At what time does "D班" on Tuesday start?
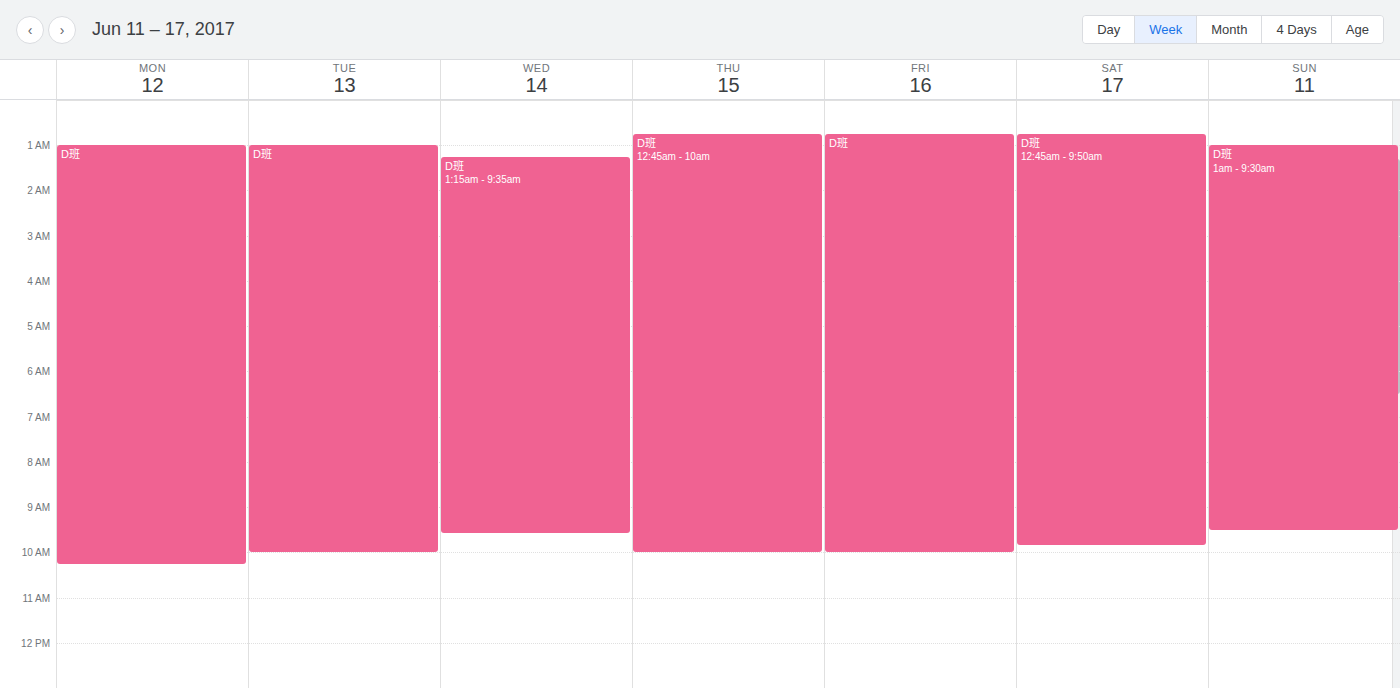
1:00 AM